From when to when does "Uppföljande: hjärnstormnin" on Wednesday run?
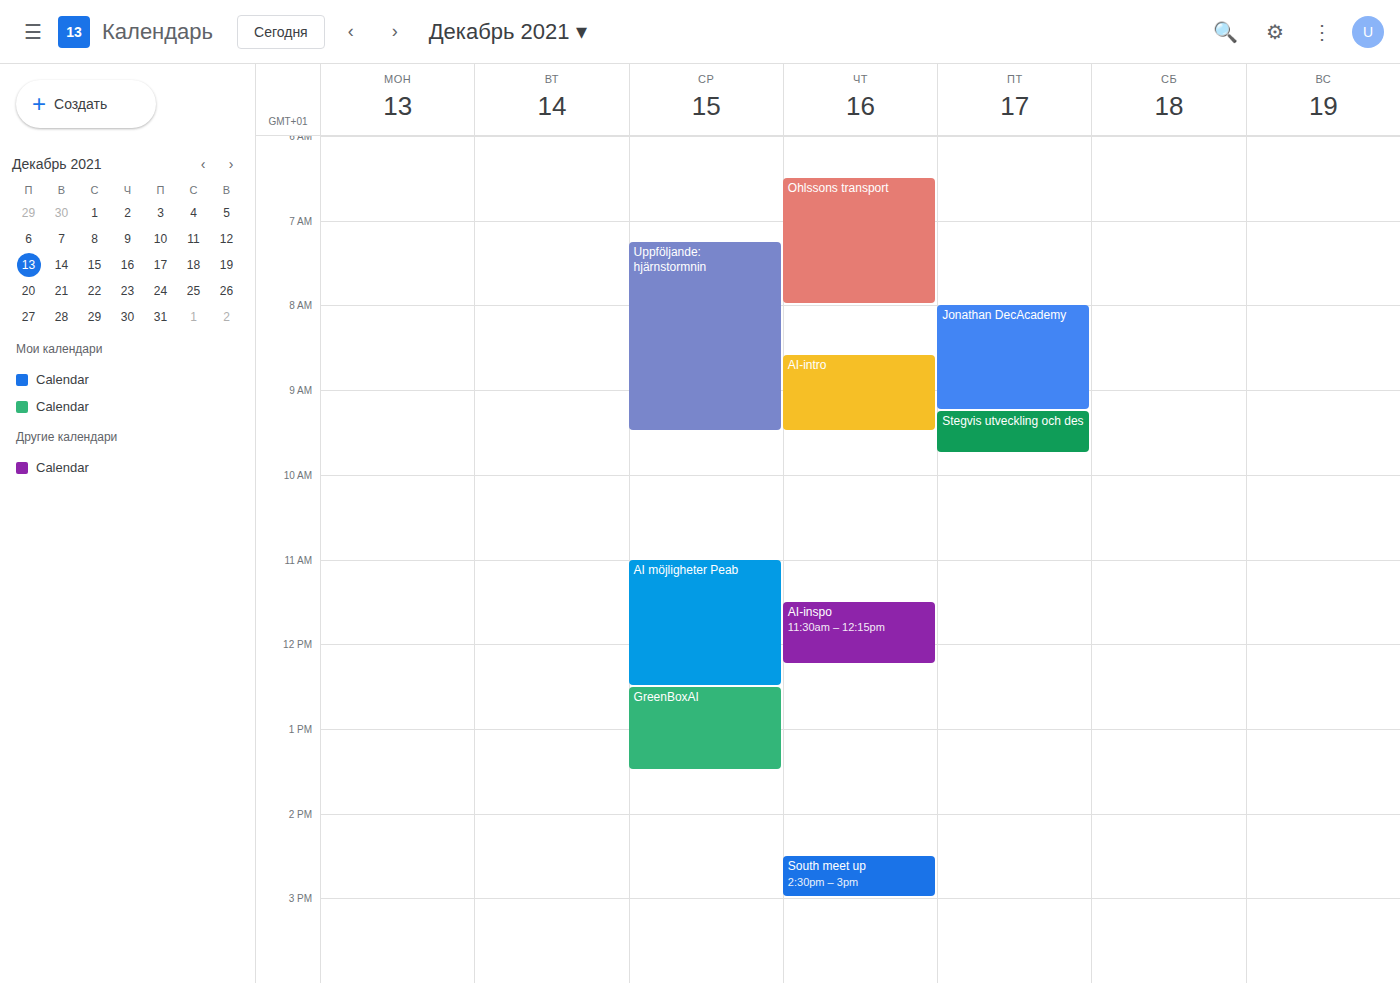
7:15 AM to 9:30 AM